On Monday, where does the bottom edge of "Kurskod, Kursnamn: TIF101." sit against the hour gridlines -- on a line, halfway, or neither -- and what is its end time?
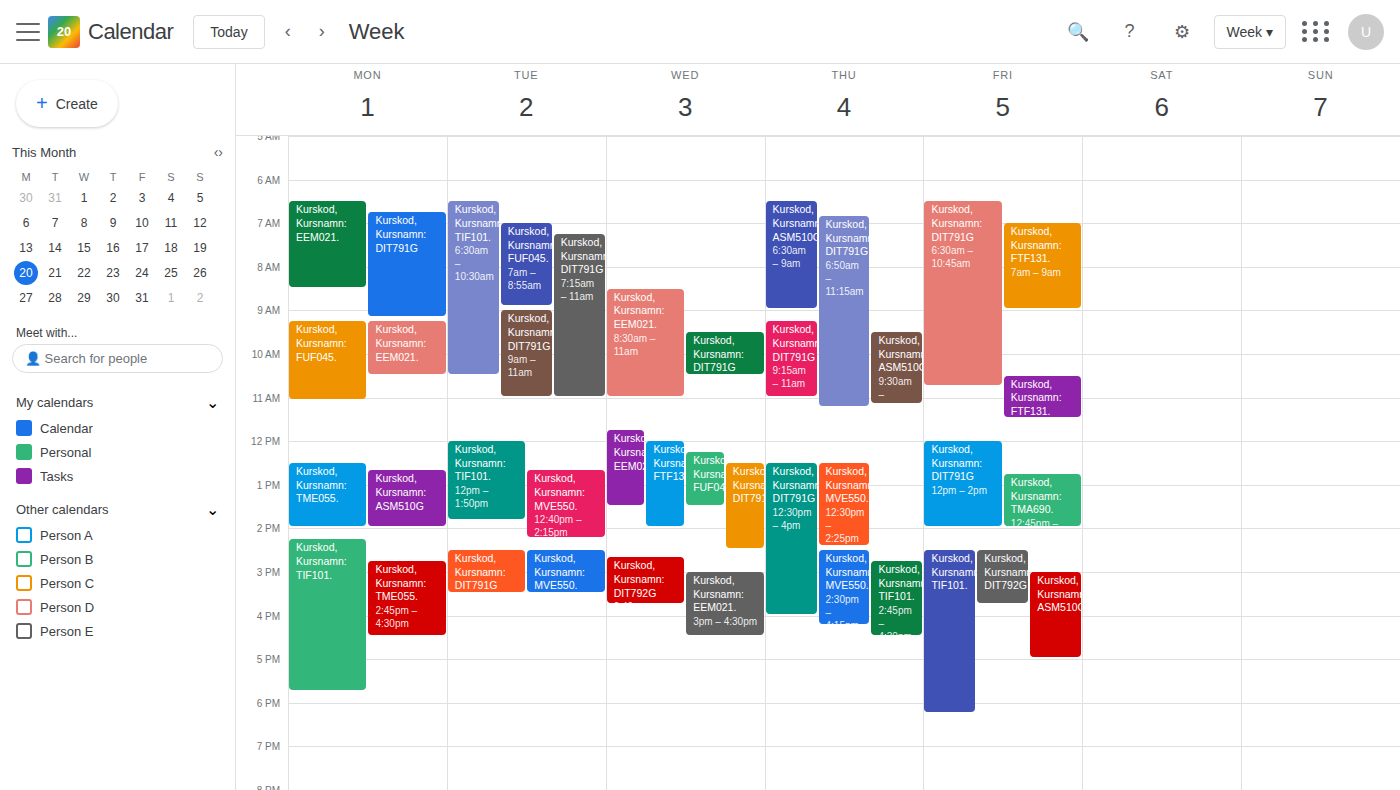
5:45 PM -- neither: three quarters of the way from the 5 PM line to the 6 PM line.